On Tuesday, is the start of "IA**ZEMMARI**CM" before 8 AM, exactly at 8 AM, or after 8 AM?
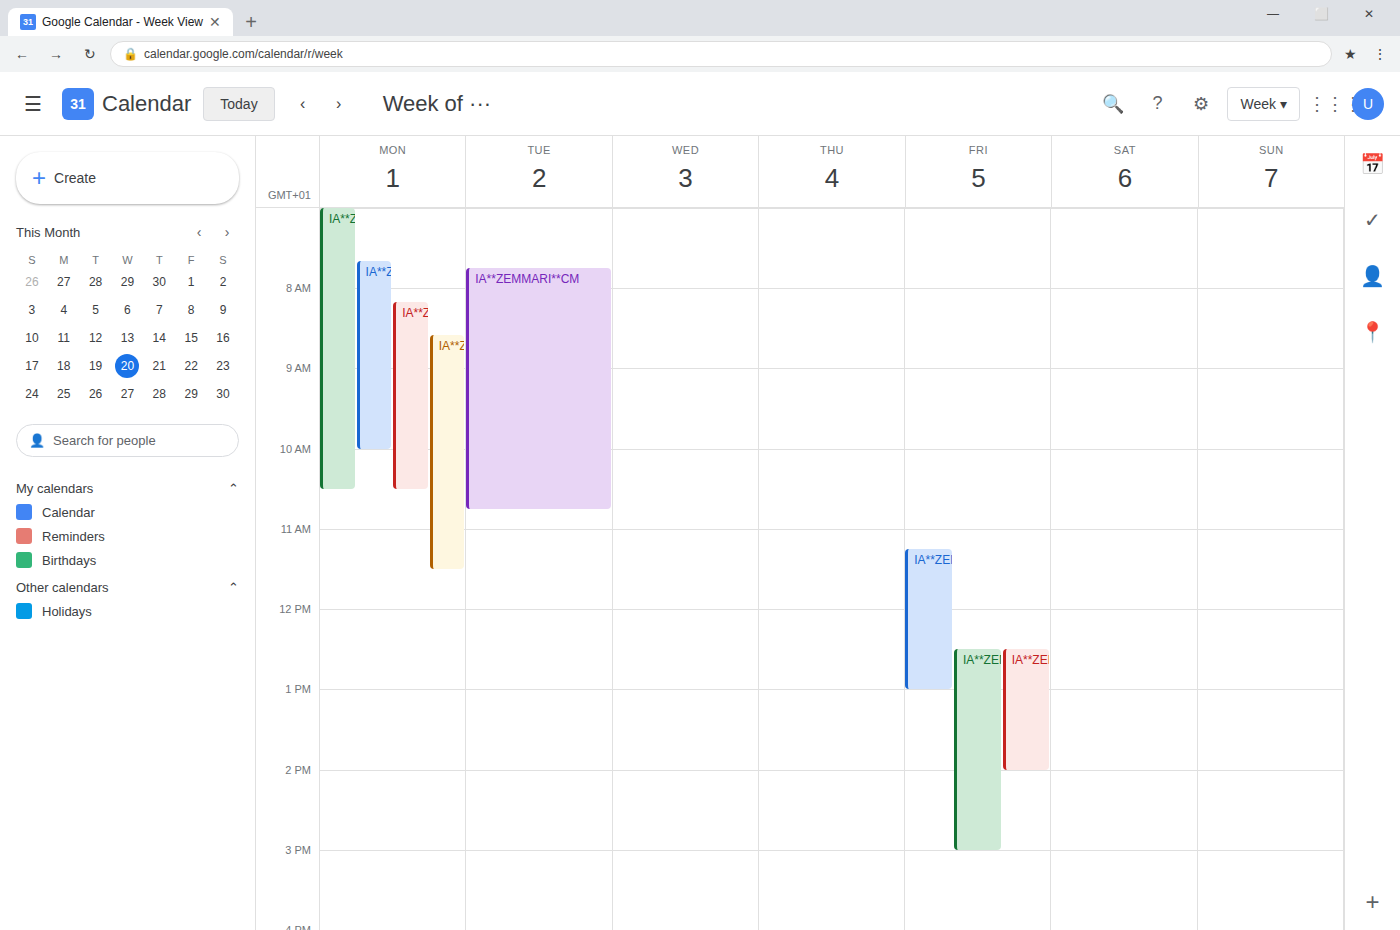
7:45 AM -- before 8 AM, 15 minutes above the 8 AM line.